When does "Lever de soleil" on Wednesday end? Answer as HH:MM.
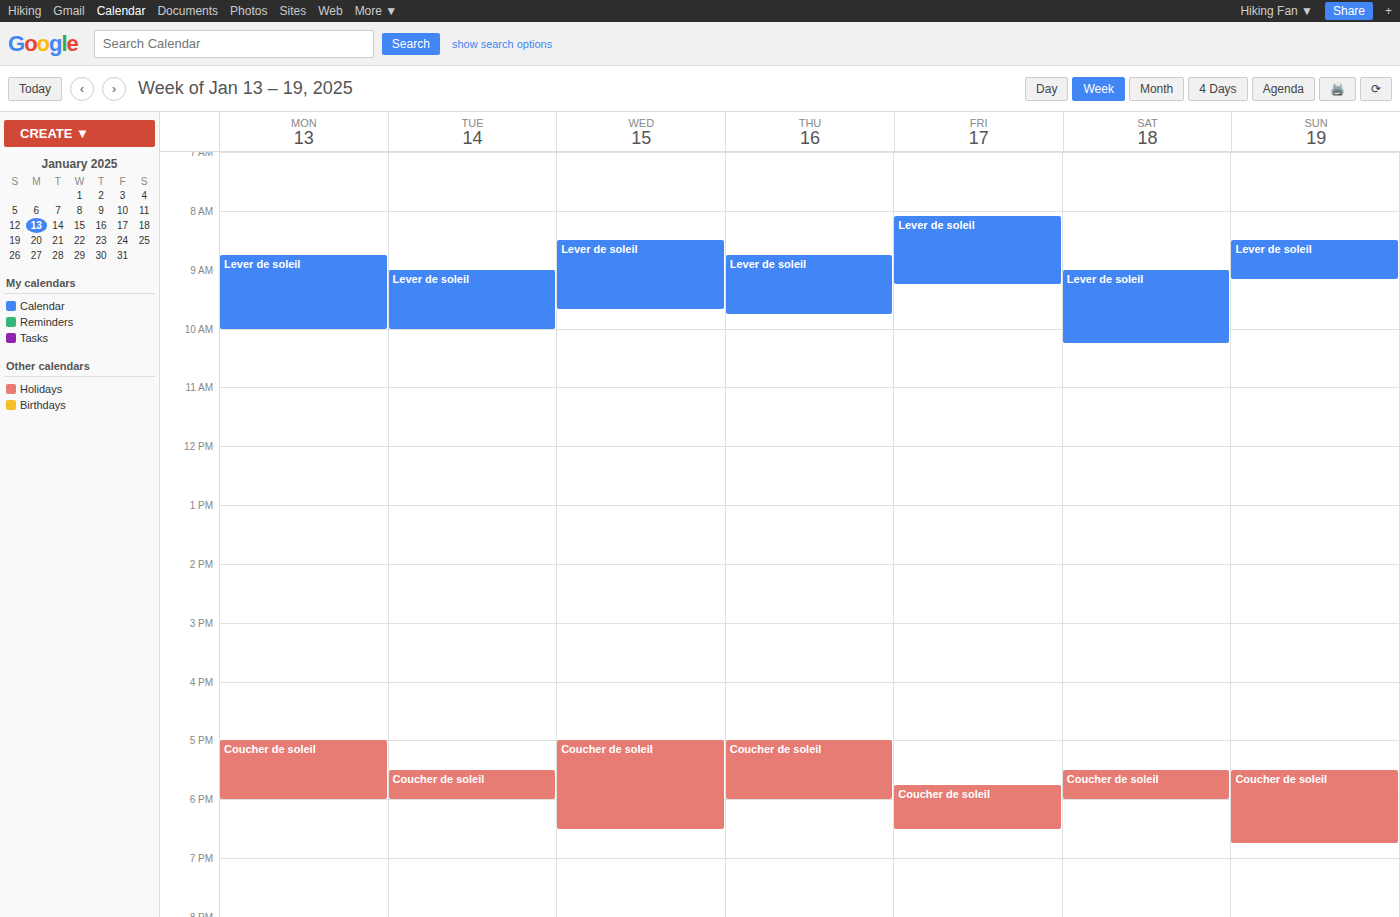
09:40